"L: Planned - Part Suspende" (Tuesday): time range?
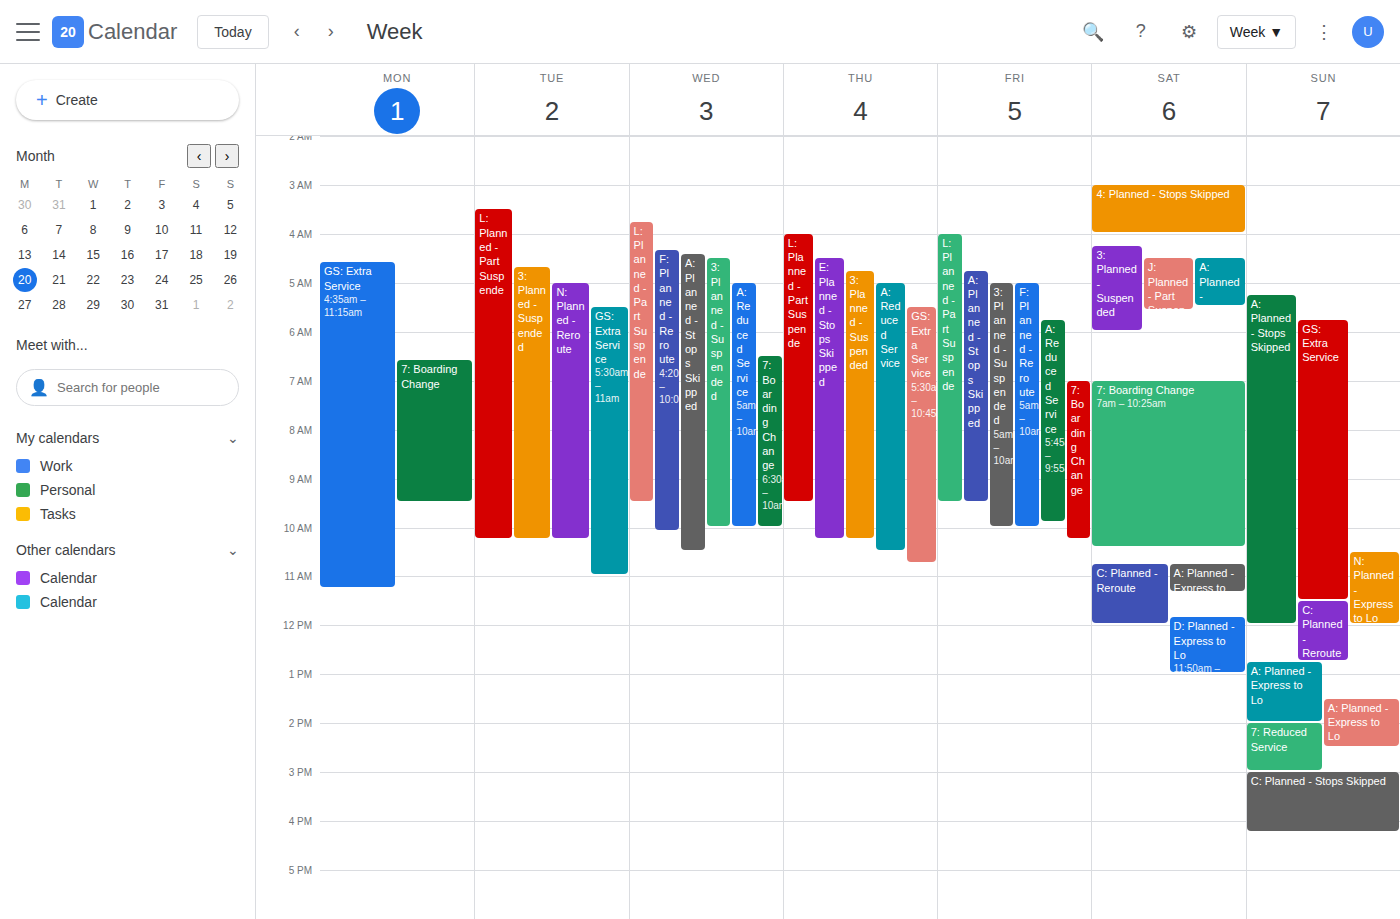
3:30 AM to 10:15 AM